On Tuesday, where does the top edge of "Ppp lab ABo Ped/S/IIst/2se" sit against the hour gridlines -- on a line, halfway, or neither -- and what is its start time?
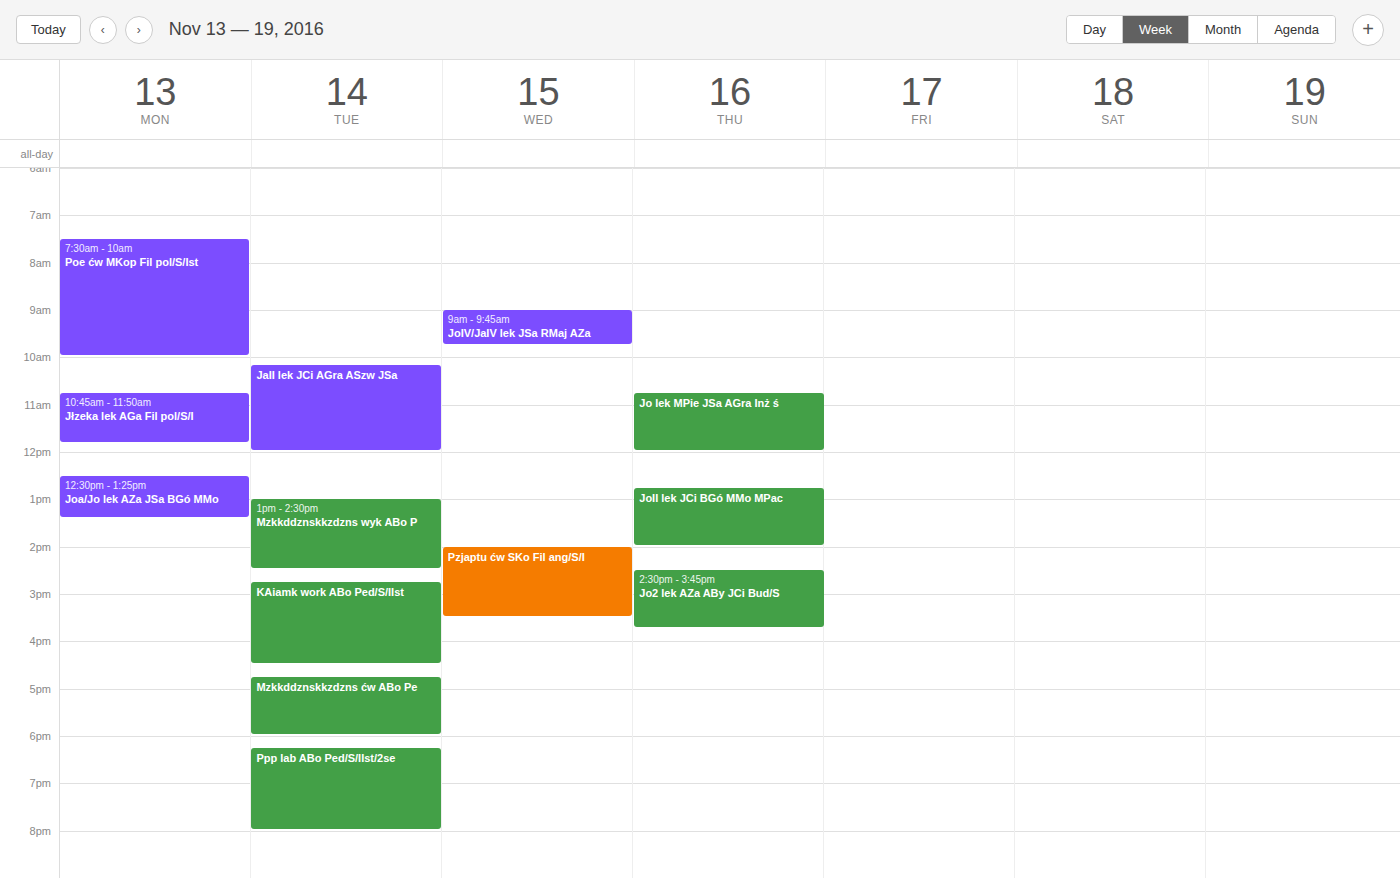
6:15 PM -- neither: a quarter of the way from the 6 PM line to the 7 PM line.